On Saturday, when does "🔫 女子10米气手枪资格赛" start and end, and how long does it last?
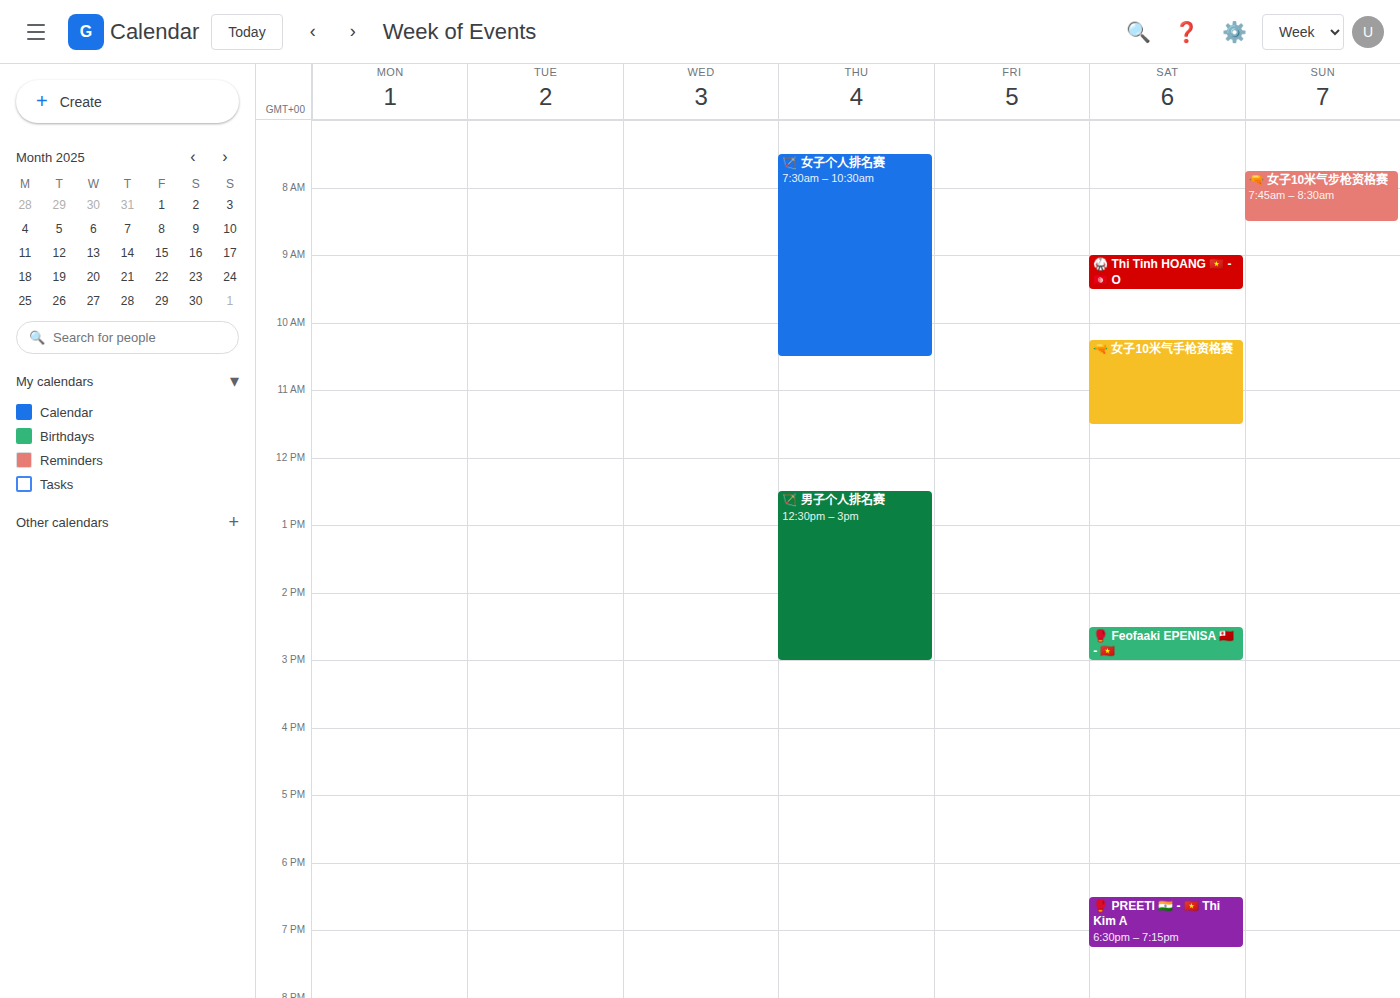
10:15 AM to 11:30 AM, 1 hour 15 minutes